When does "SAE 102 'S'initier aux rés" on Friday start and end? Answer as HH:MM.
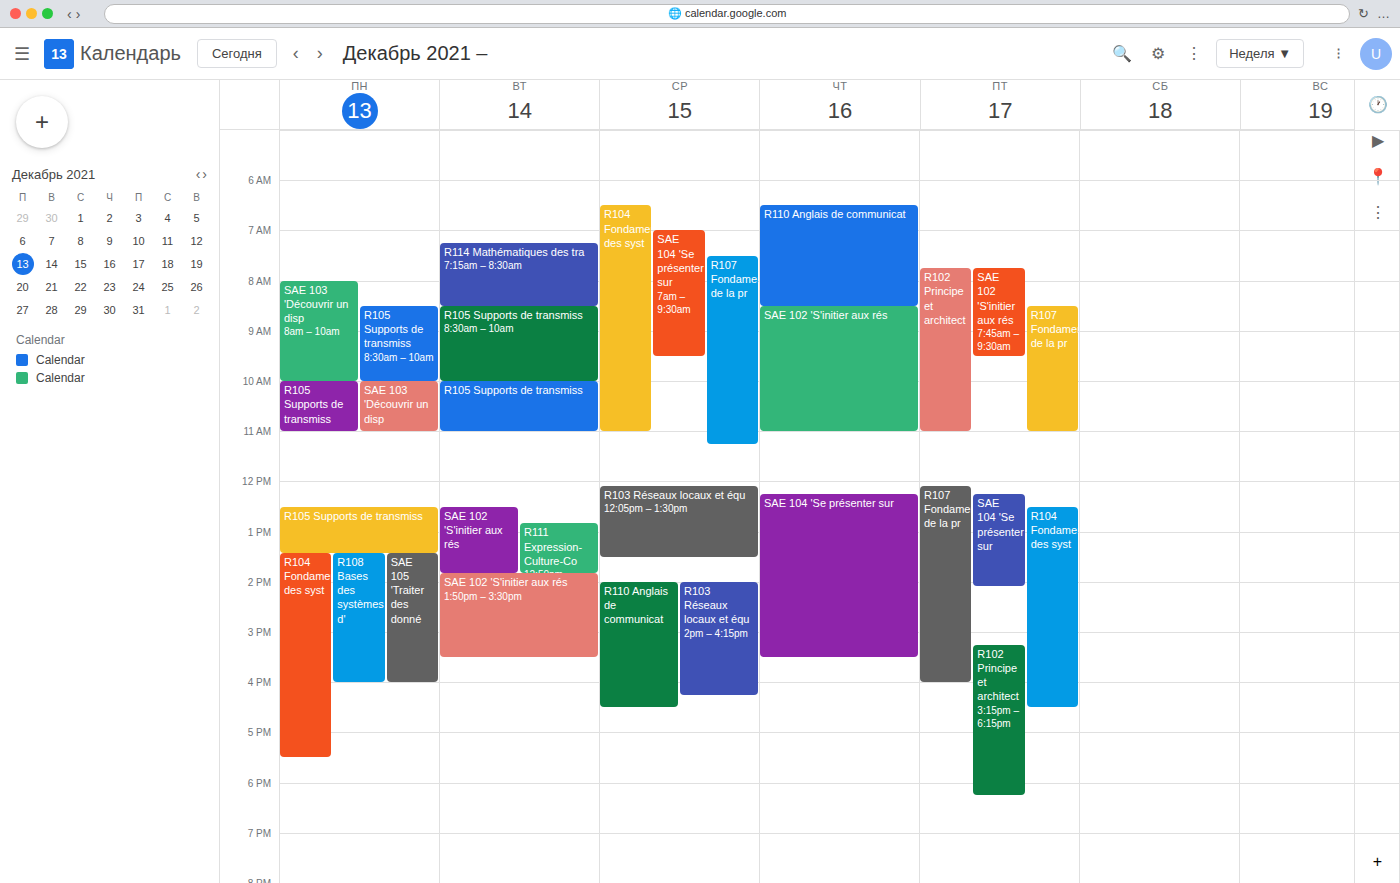
07:45 to 09:30